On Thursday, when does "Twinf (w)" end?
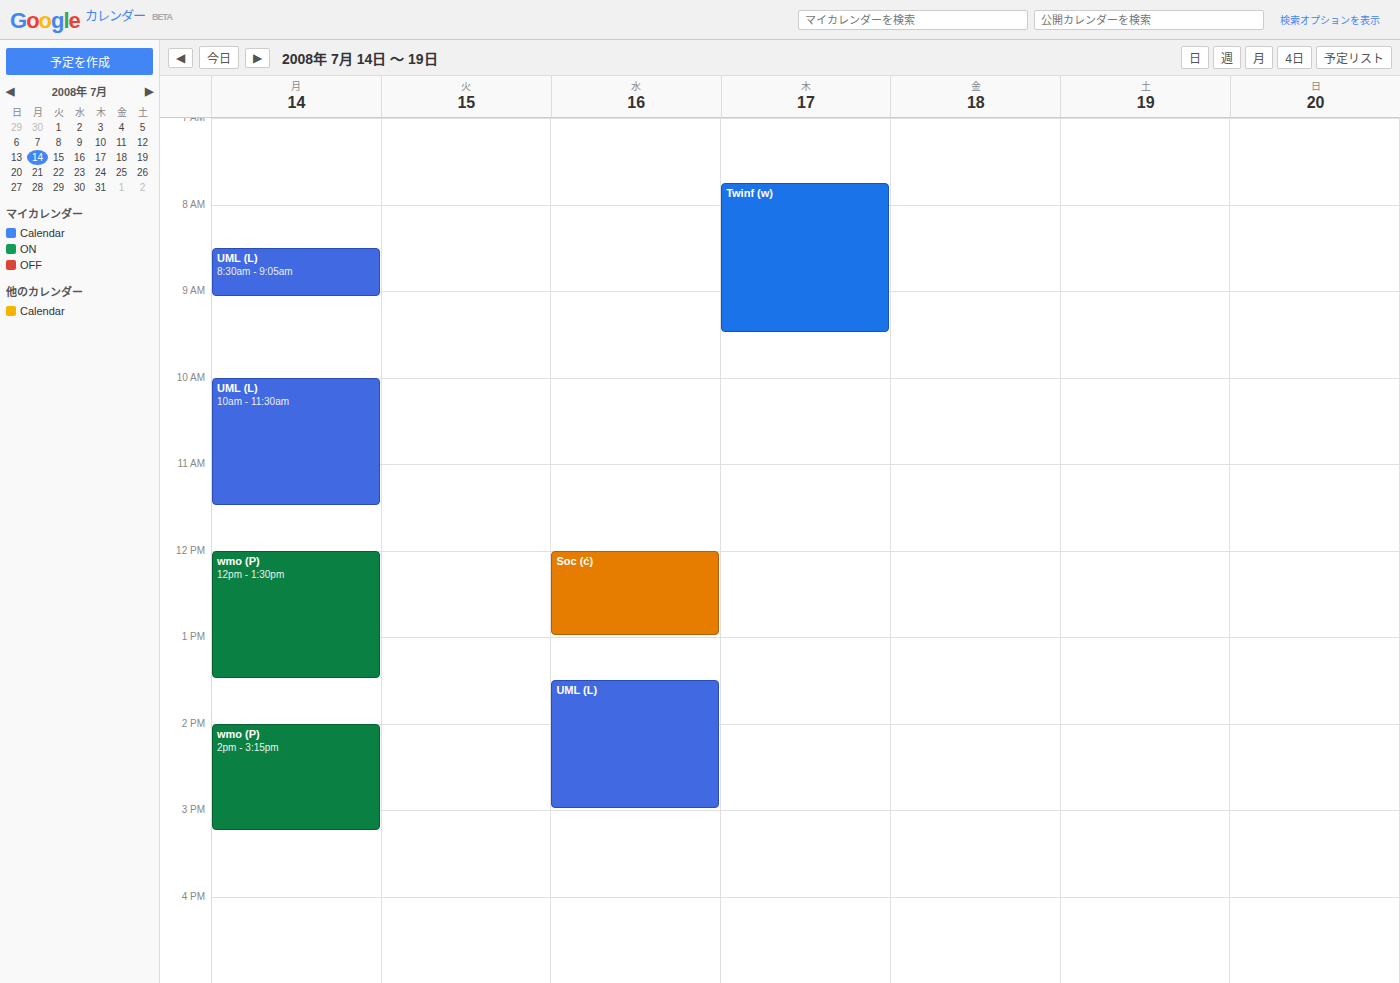
9:30 AM